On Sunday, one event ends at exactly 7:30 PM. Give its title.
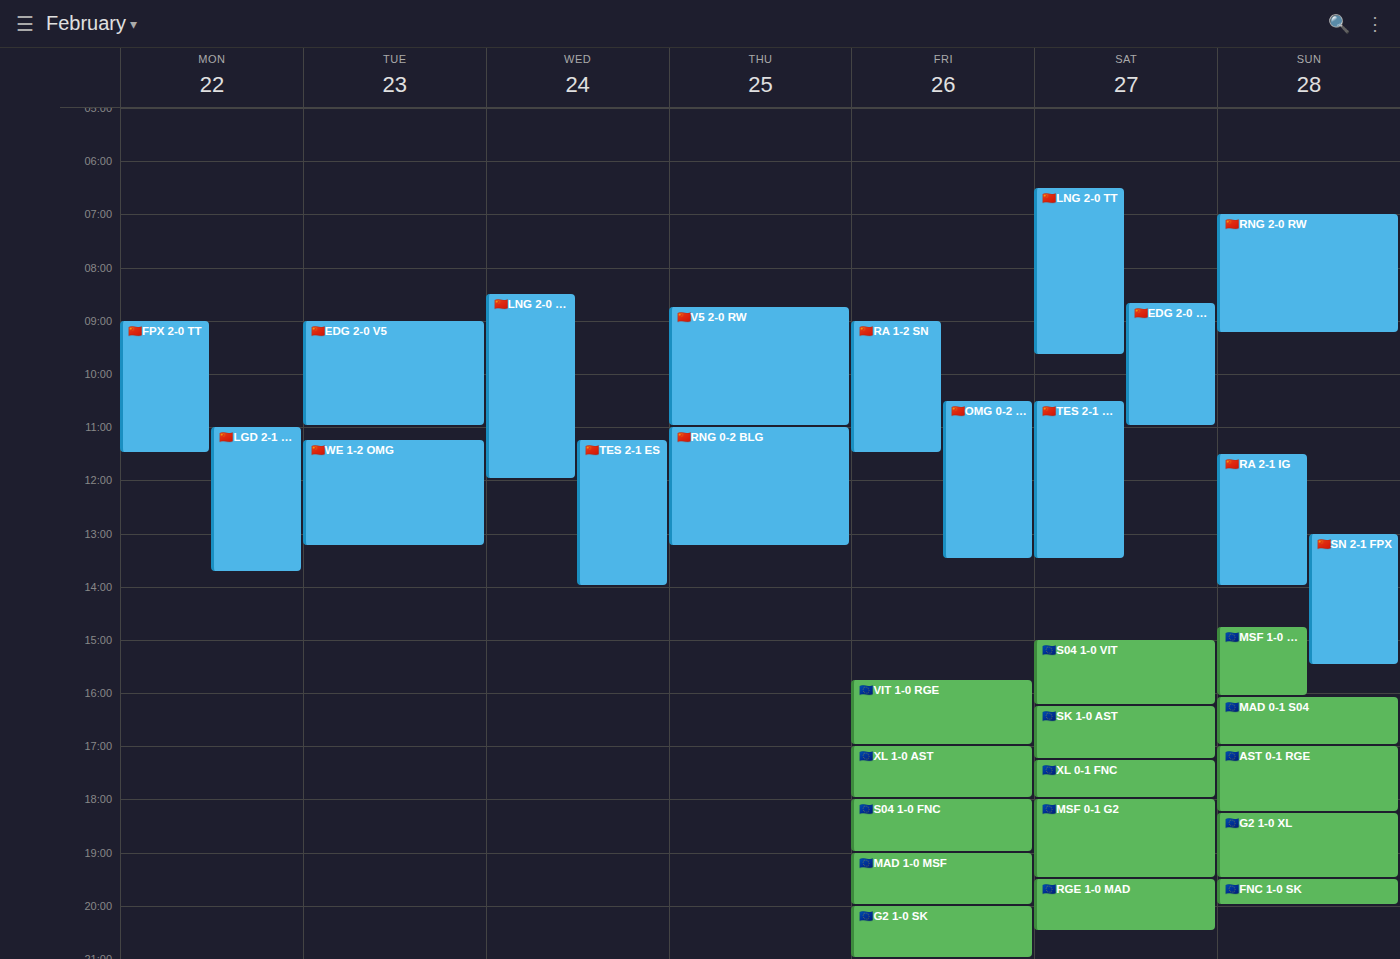
"🇪🇺G2 1-0 XL"